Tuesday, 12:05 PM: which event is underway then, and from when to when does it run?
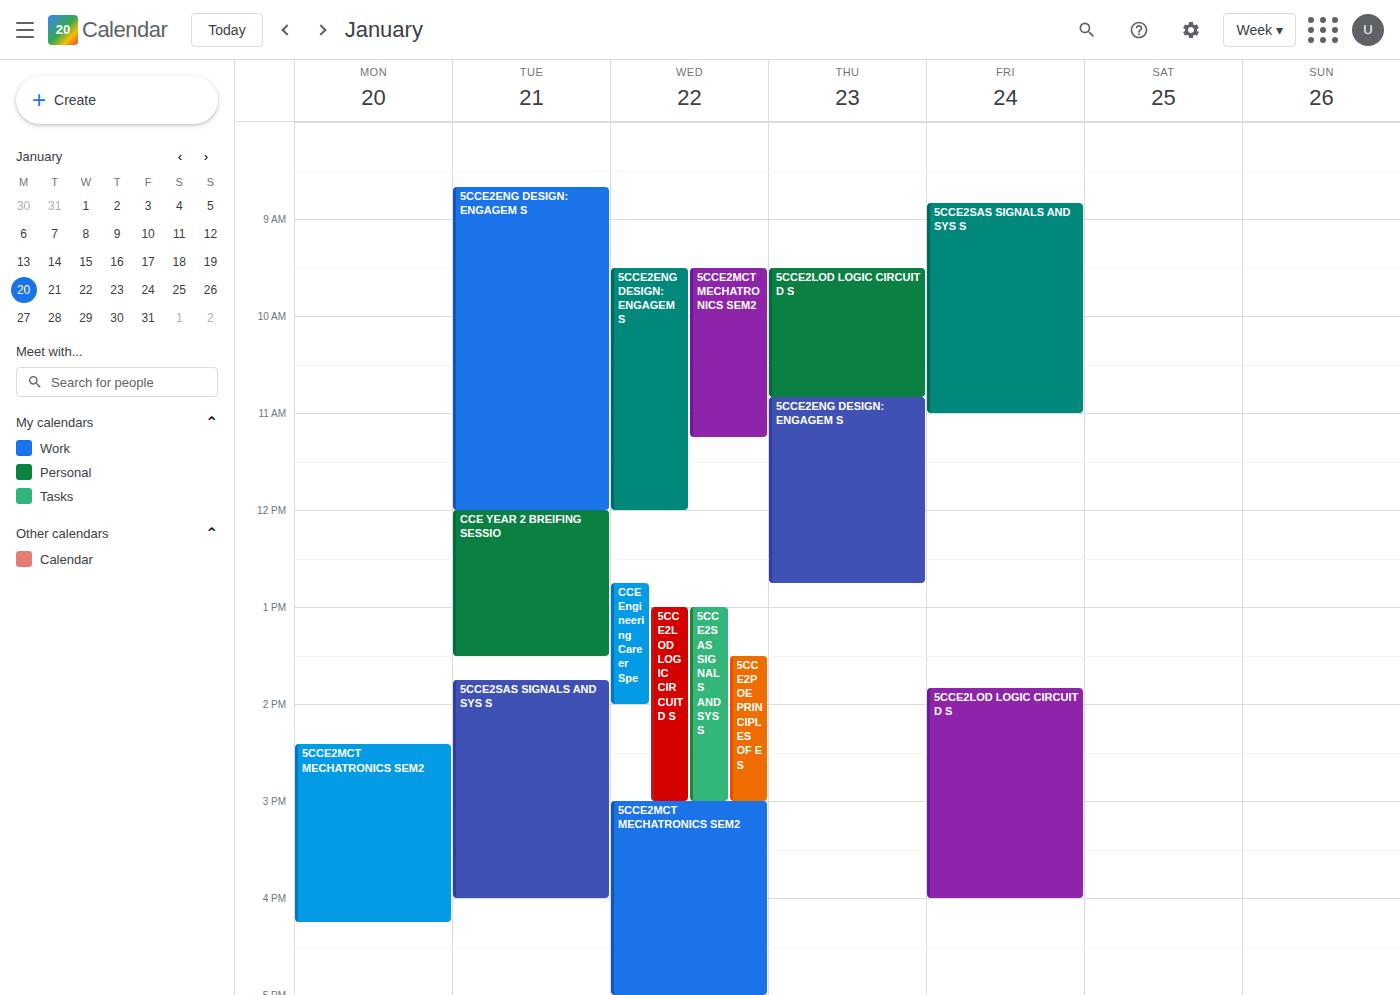
"CCE YEAR 2 BREIFING SESSIO", 12:00 PM to 1:30 PM